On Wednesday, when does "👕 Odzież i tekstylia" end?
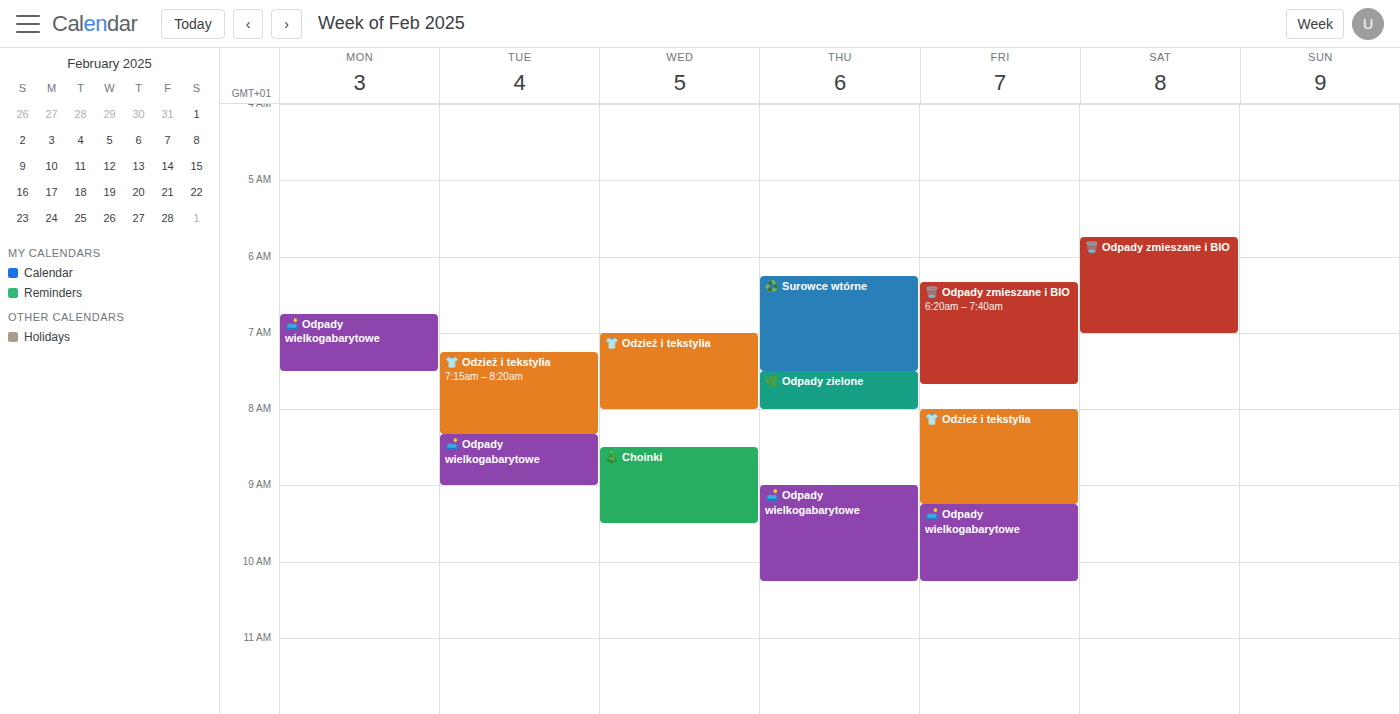
08:00